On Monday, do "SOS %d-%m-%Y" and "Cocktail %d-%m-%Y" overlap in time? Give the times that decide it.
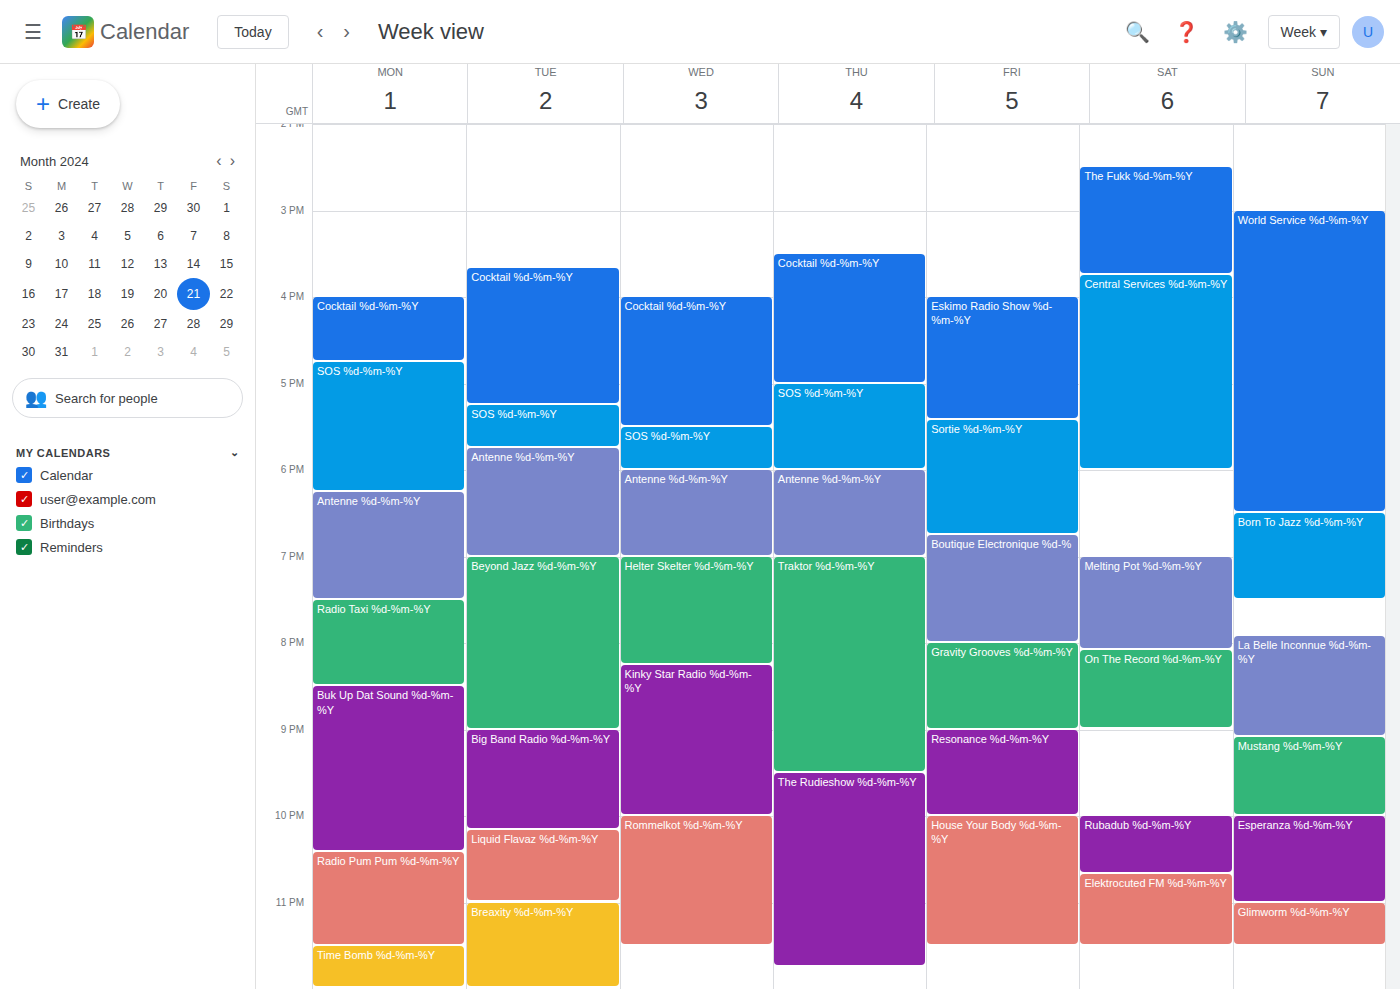
"Cocktail %d-%m-%Y" ends at 4:45 PM, exactly when "SOS %d-%m-%Y" starts -- they touch but do not overlap.